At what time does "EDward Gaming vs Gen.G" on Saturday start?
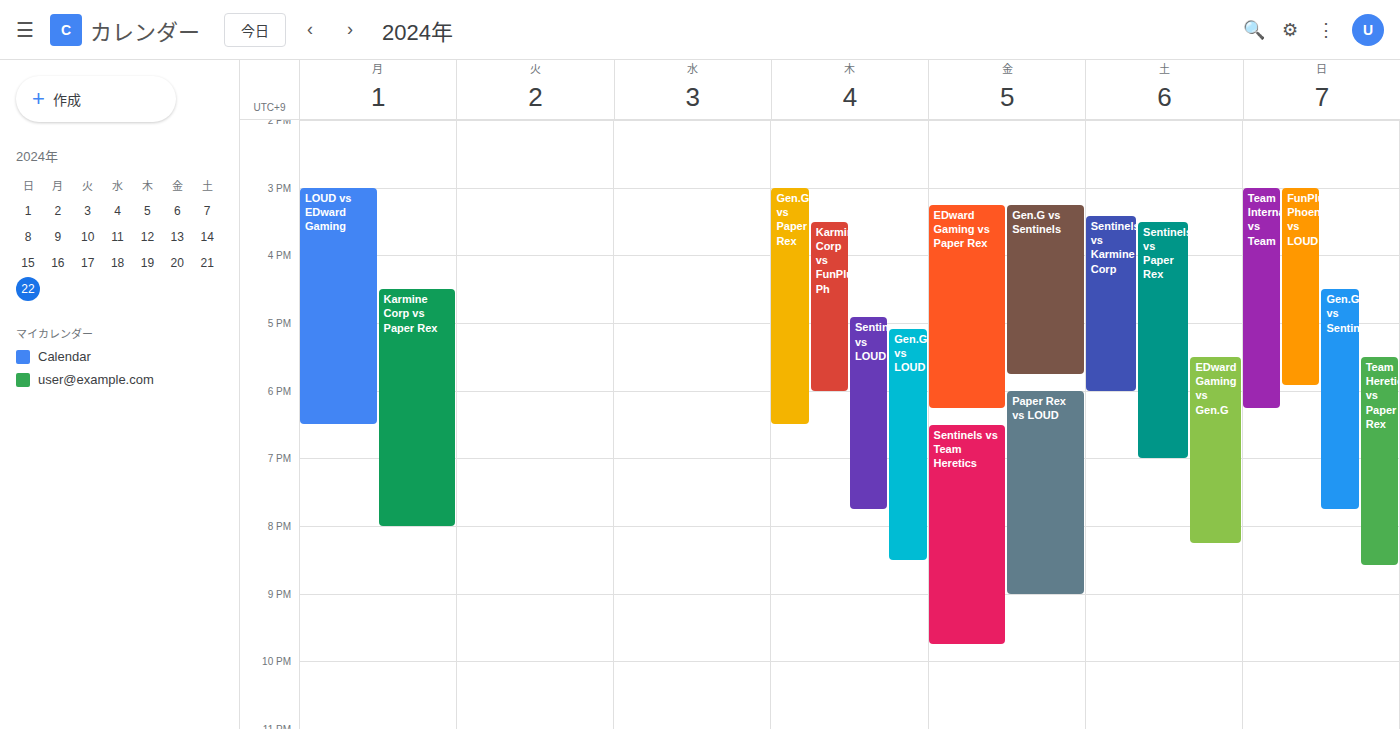
5:30 PM